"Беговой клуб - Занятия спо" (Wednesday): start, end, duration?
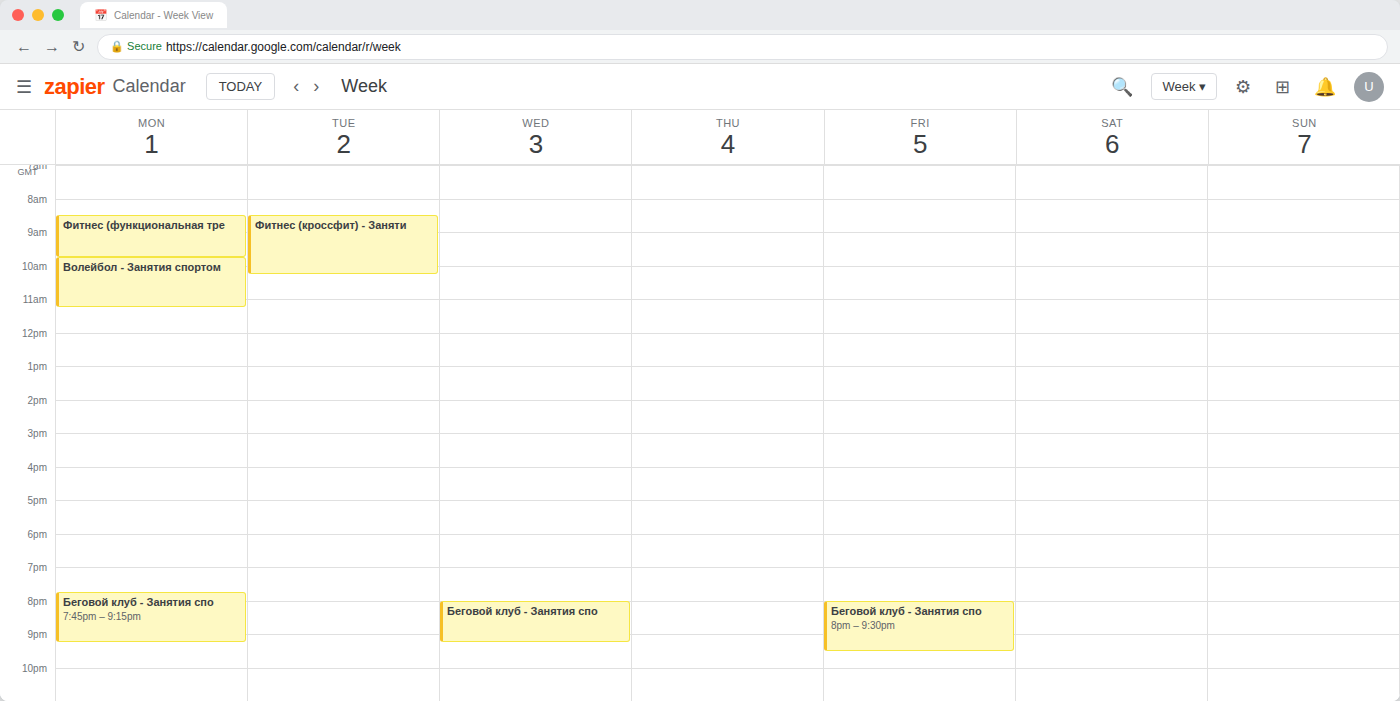
8:00 PM to 9:15 PM, 1 hour 15 minutes